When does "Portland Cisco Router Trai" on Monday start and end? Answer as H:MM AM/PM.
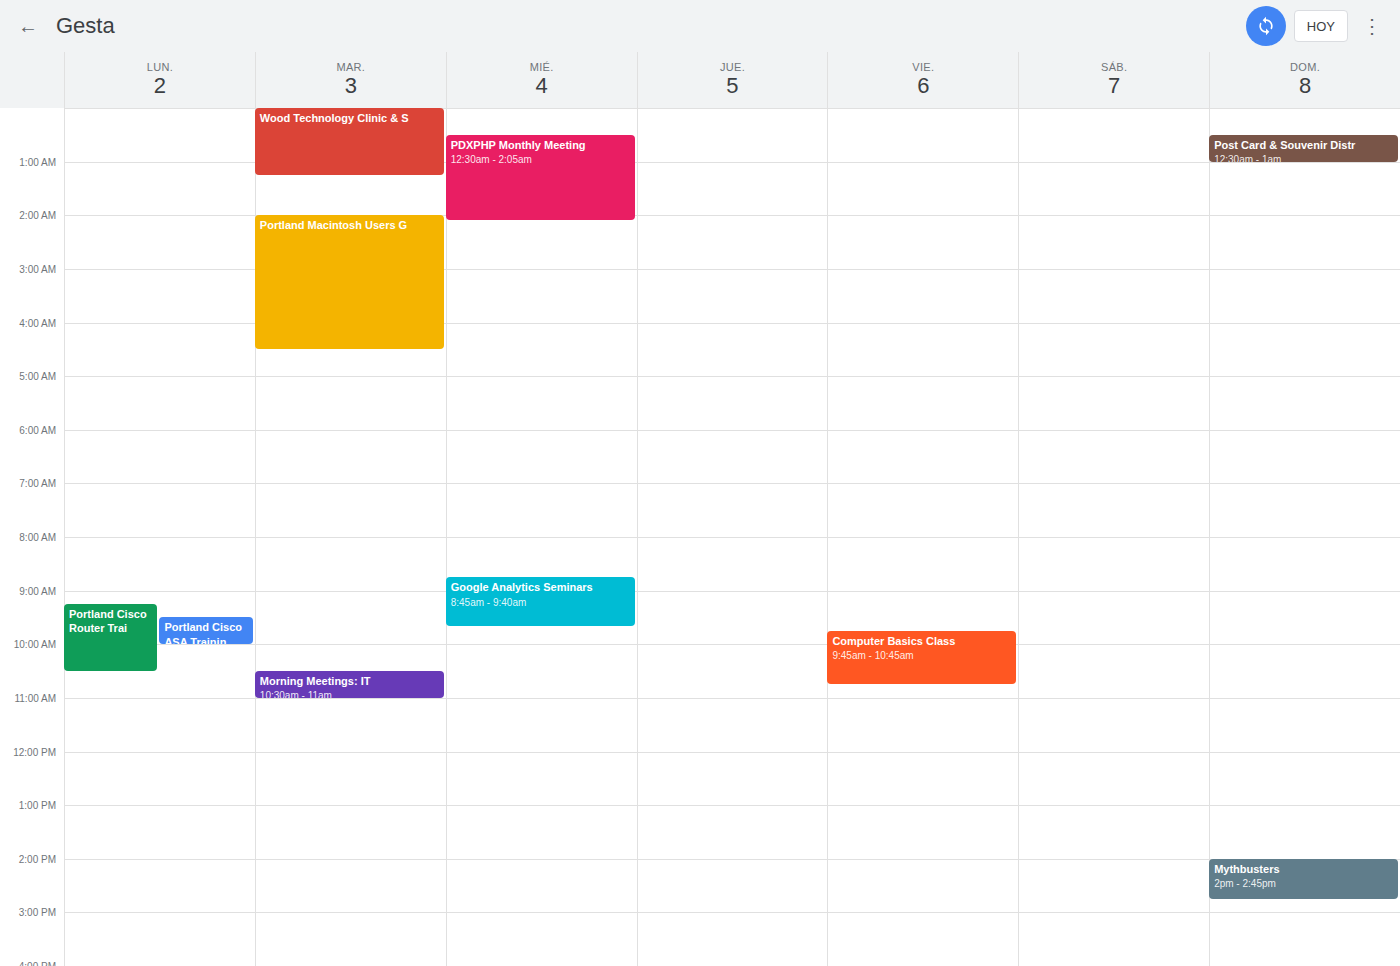
9:15 AM to 10:30 AM